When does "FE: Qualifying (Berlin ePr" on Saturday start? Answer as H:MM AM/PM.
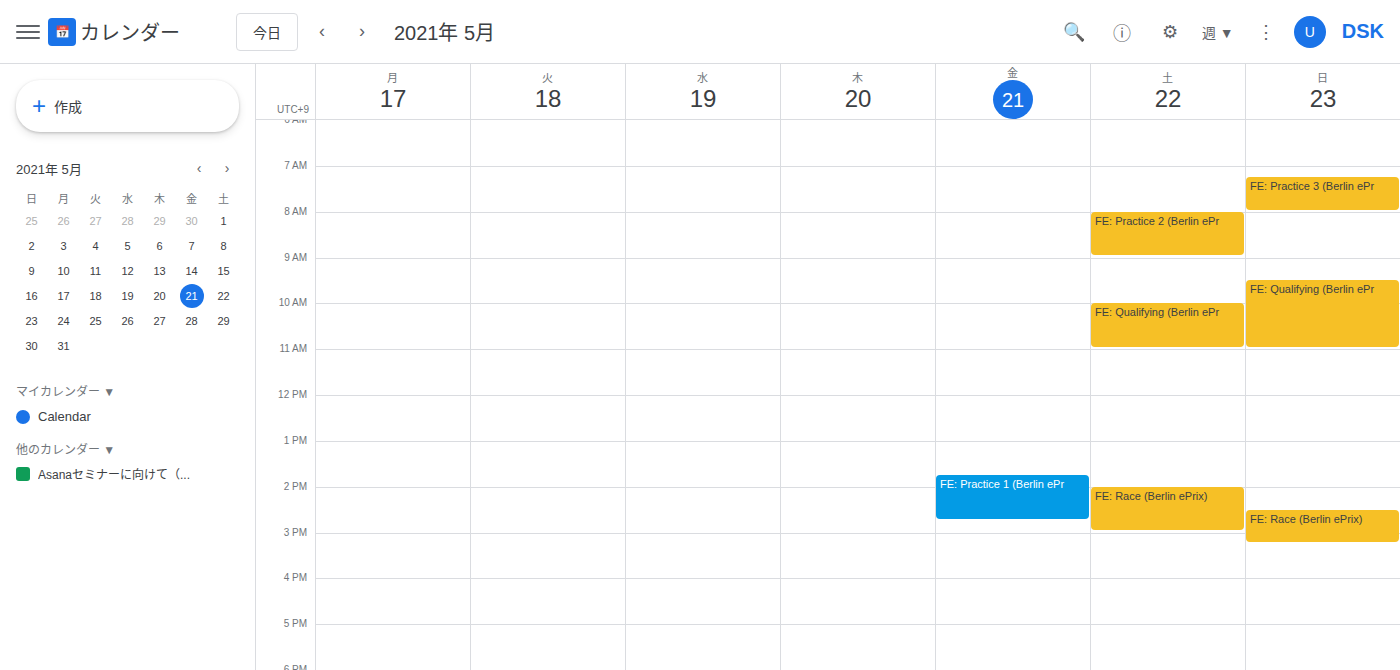
10:00 AM